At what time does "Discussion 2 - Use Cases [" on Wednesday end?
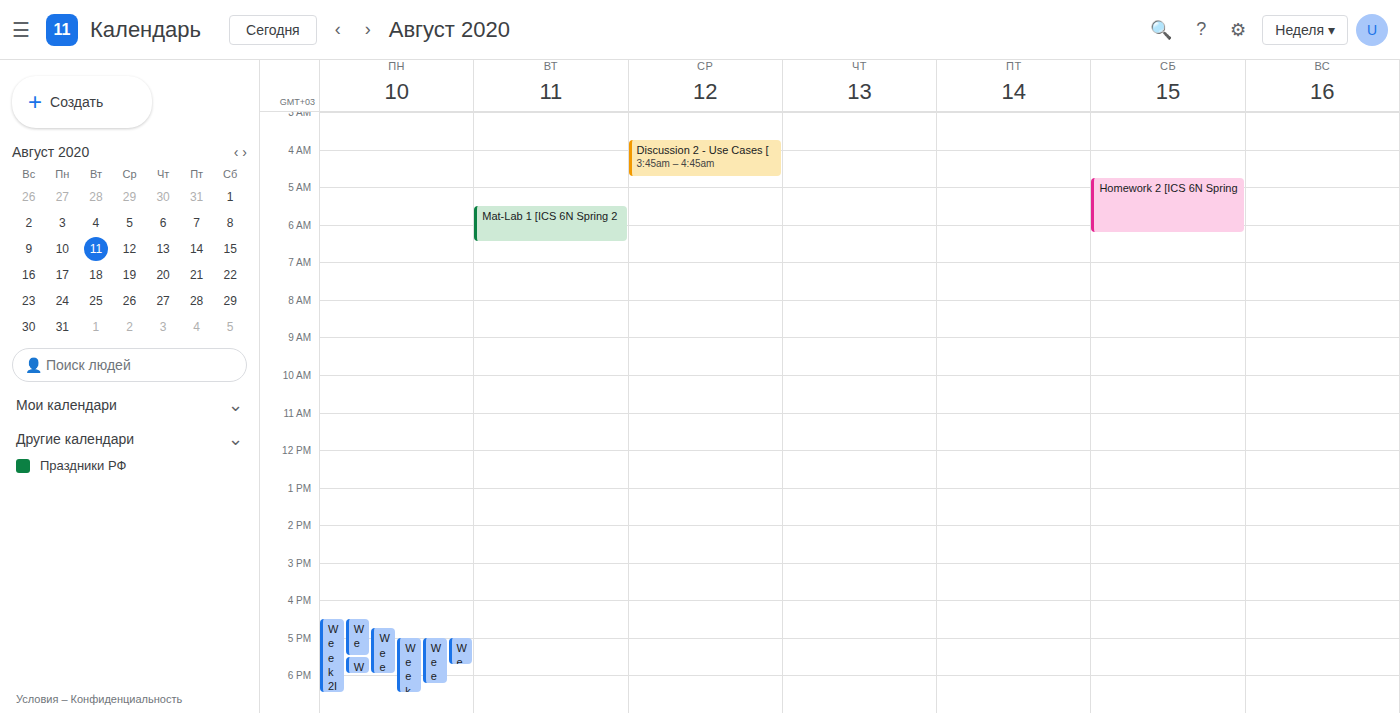
4:45 AM